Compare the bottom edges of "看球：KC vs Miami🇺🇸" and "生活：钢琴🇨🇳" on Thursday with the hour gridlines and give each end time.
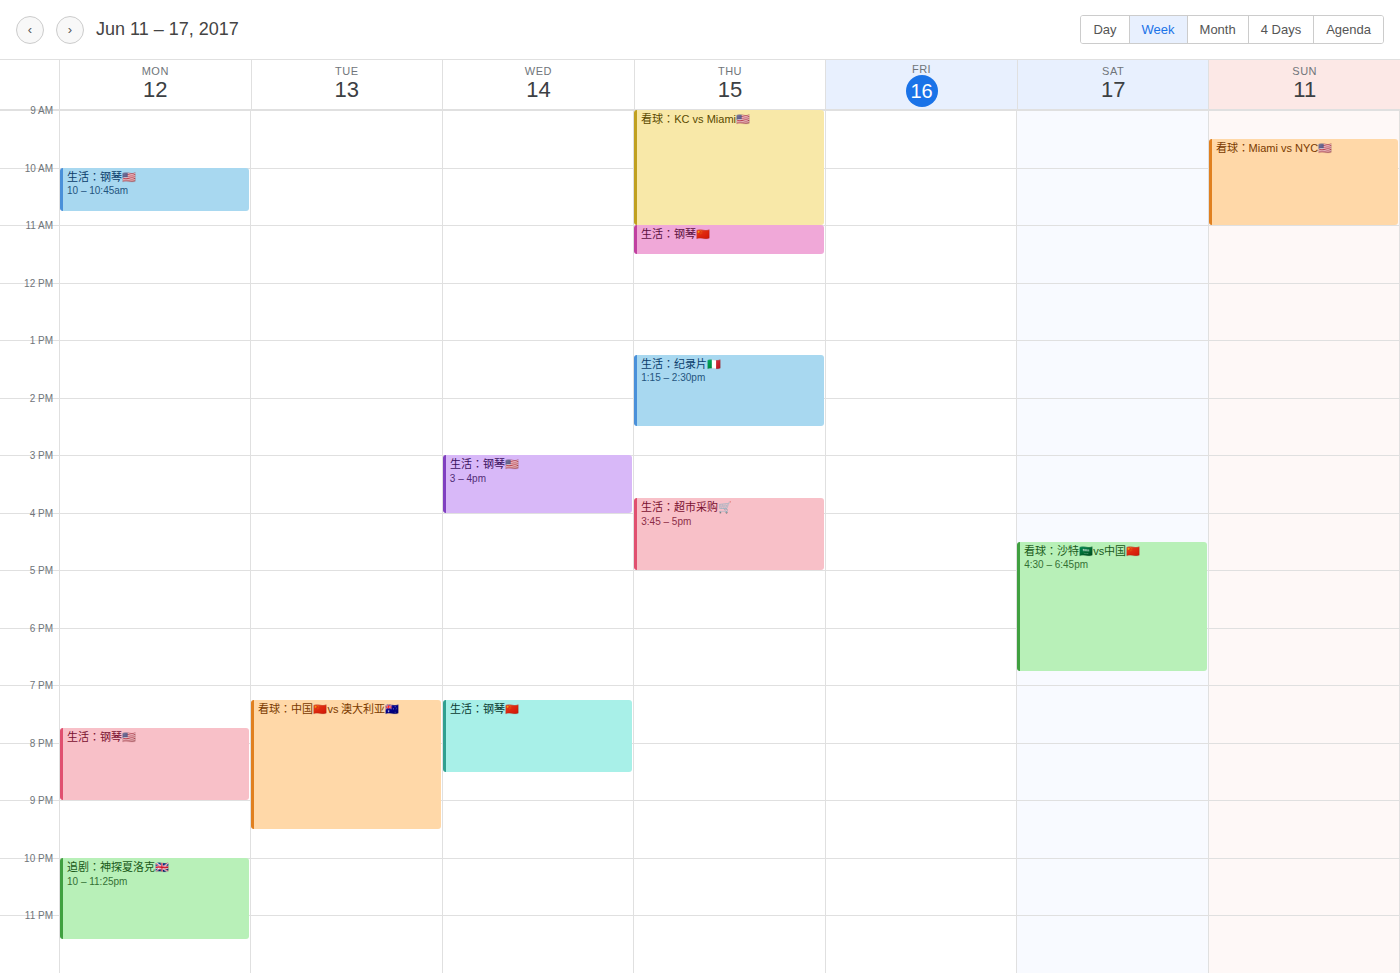
"看球：KC vs Miami🇺🇸": 11:00, exactly on the 11:00 line. "生活：钢琴🇨🇳": 11:30, halfway between the 11:00 and 12:00 lines.